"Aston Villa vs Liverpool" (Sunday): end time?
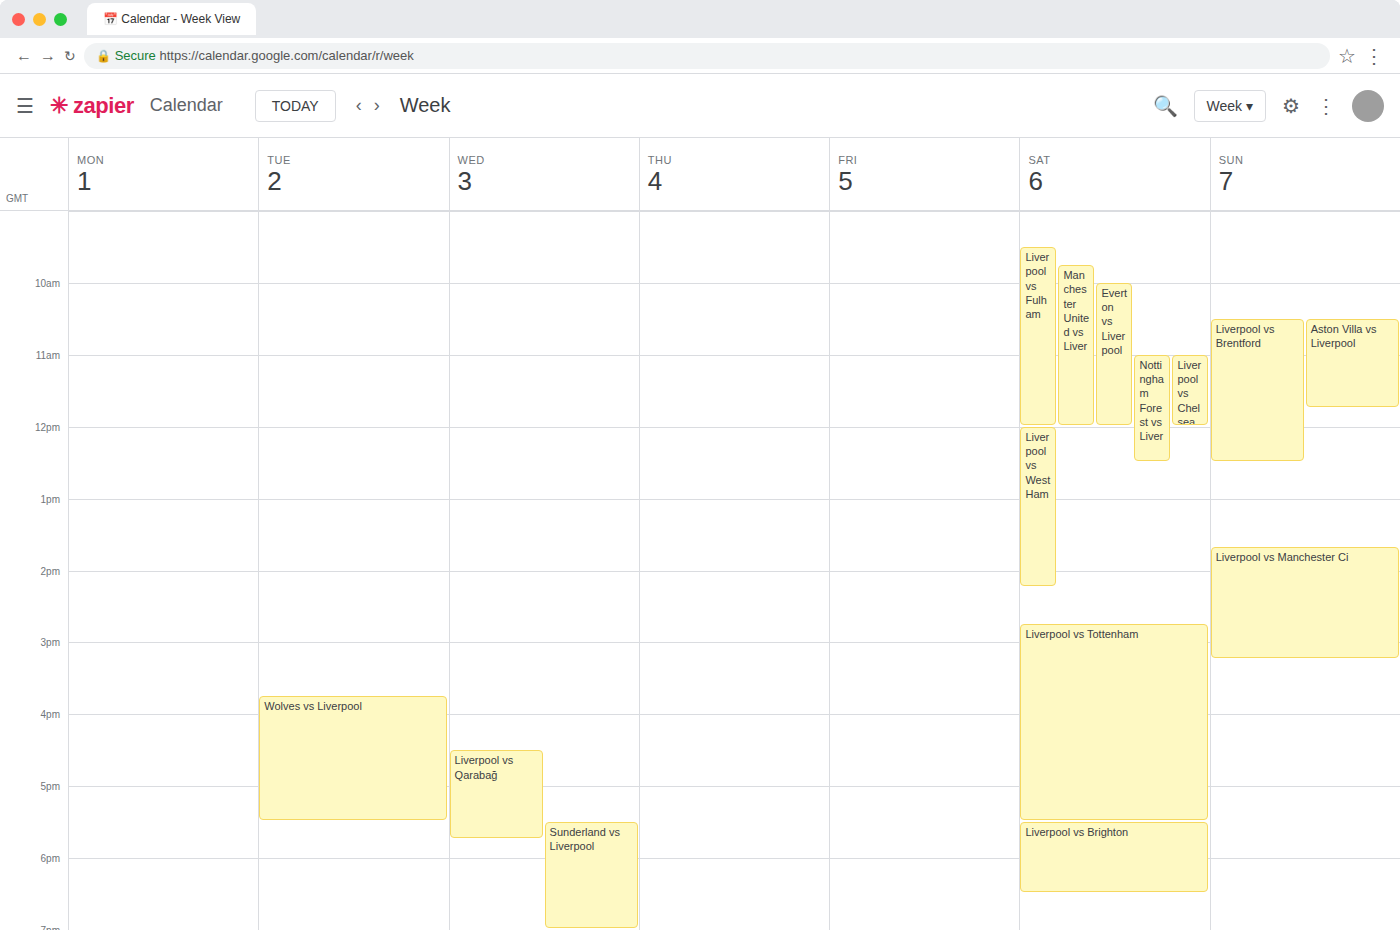
11:45 AM